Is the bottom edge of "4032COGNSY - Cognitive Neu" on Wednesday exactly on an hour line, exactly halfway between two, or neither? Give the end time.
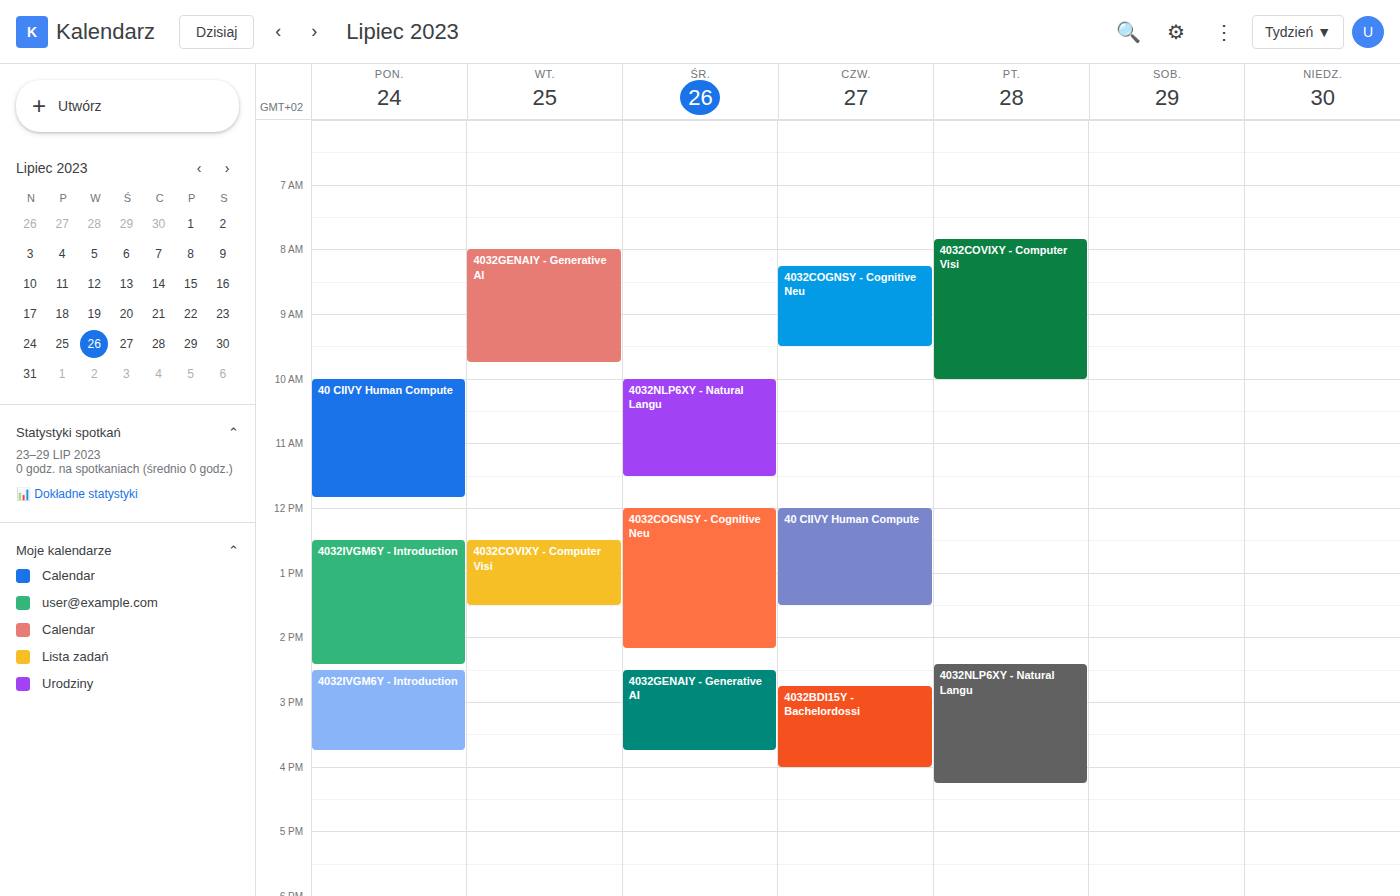
2:10 PM -- neither: 10 minutes below the 2 PM line and 50 minutes above the 3 PM line.